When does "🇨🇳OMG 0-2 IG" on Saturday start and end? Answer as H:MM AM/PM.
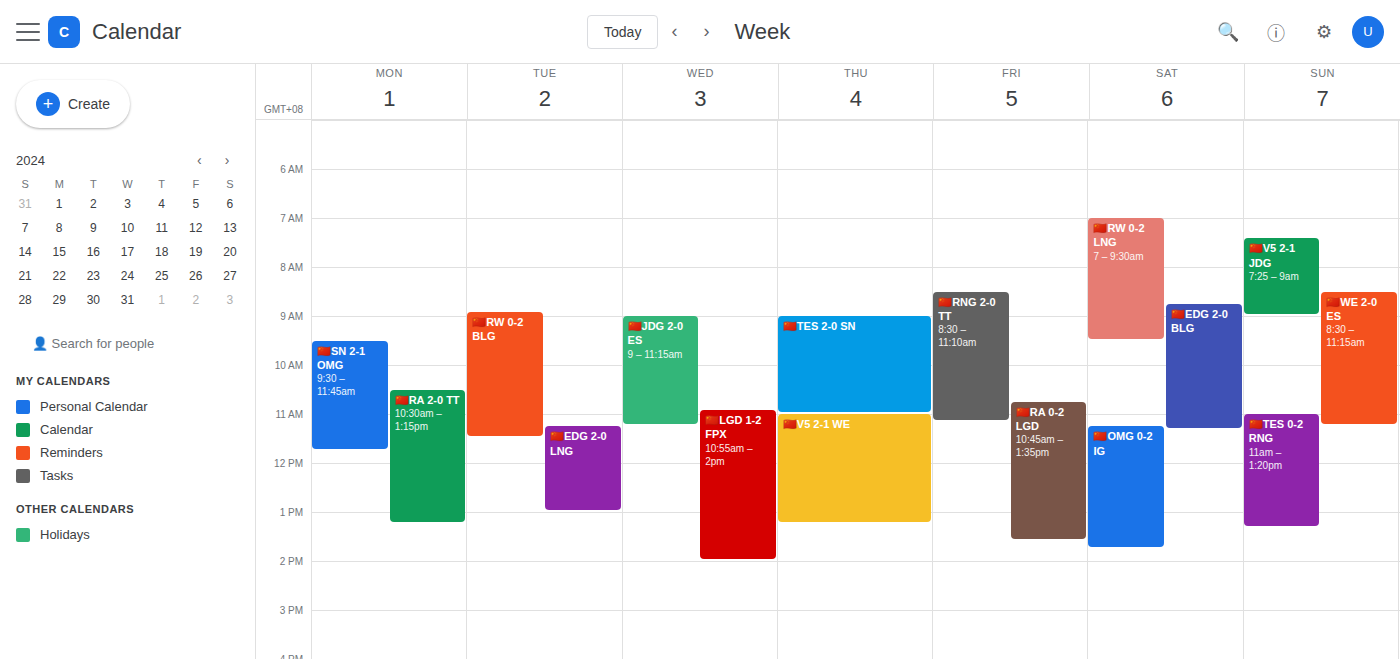
11:15 AM to 1:45 PM